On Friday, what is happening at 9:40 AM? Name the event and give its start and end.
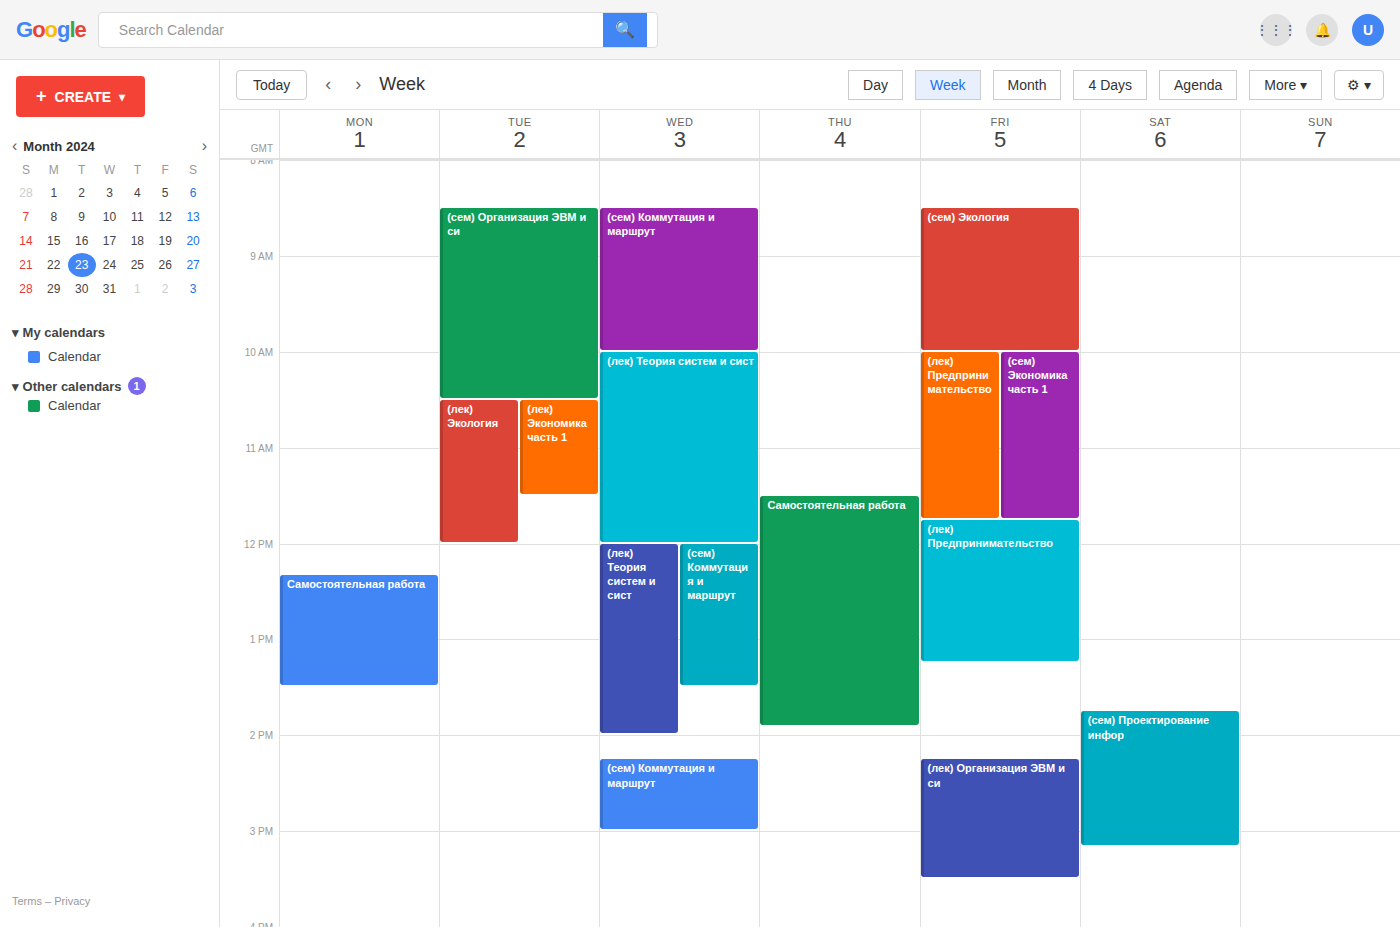
"(сем) Экология", 8:30 AM to 10:00 AM